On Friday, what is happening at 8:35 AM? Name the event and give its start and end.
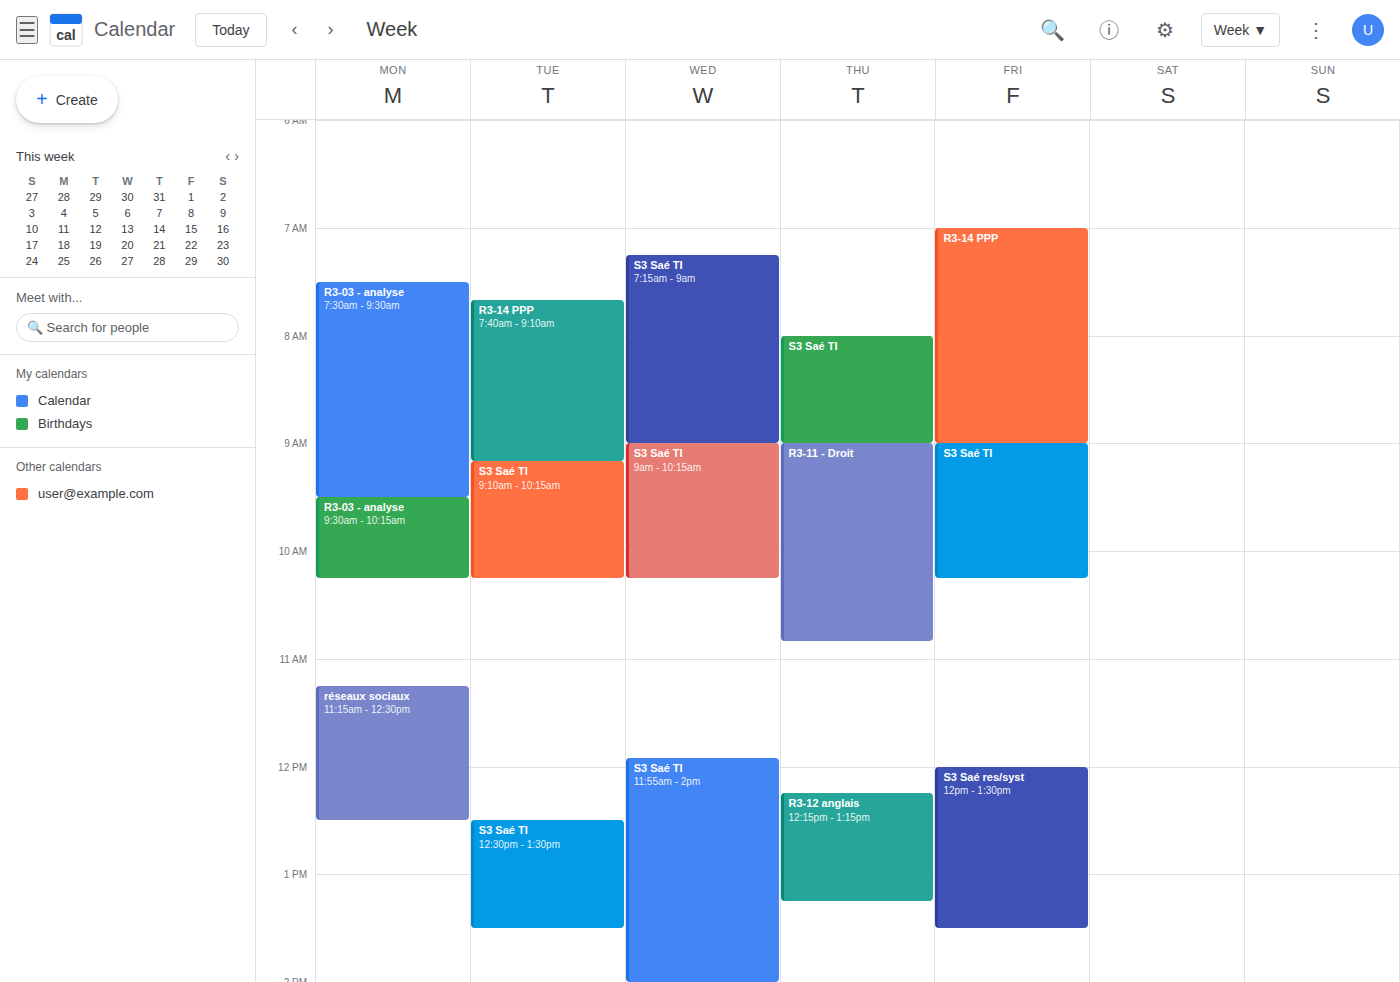
"R3-14 PPP", 7:00 AM to 9:00 AM